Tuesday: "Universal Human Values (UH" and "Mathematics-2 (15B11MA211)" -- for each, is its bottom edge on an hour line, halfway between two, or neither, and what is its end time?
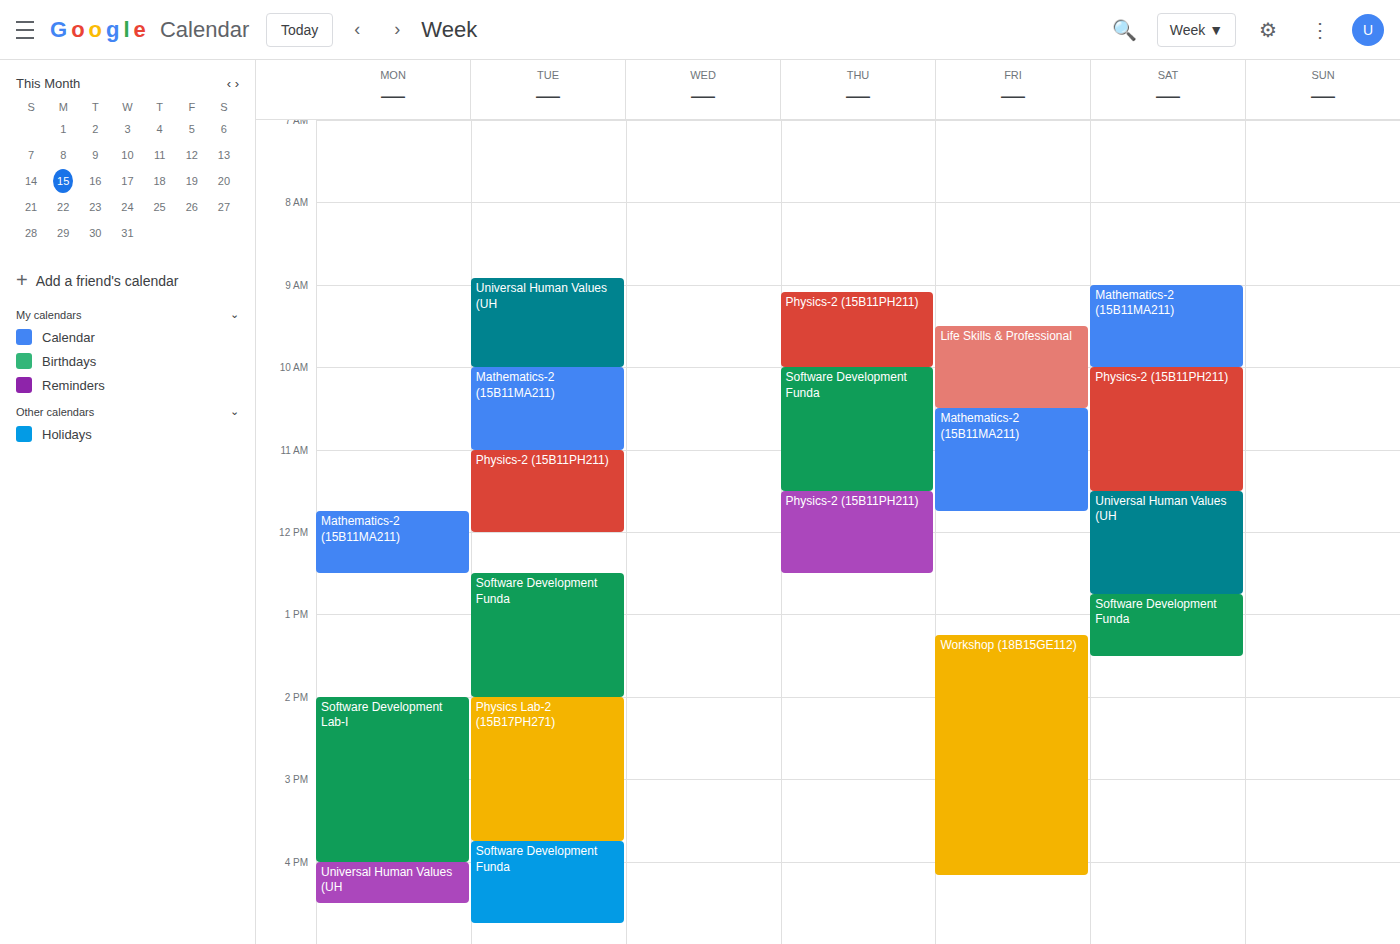
"Universal Human Values (UH": 10:00 AM, exactly on the 10 AM line. "Mathematics-2 (15B11MA211)": 11:00 AM, exactly on the 11 AM line.